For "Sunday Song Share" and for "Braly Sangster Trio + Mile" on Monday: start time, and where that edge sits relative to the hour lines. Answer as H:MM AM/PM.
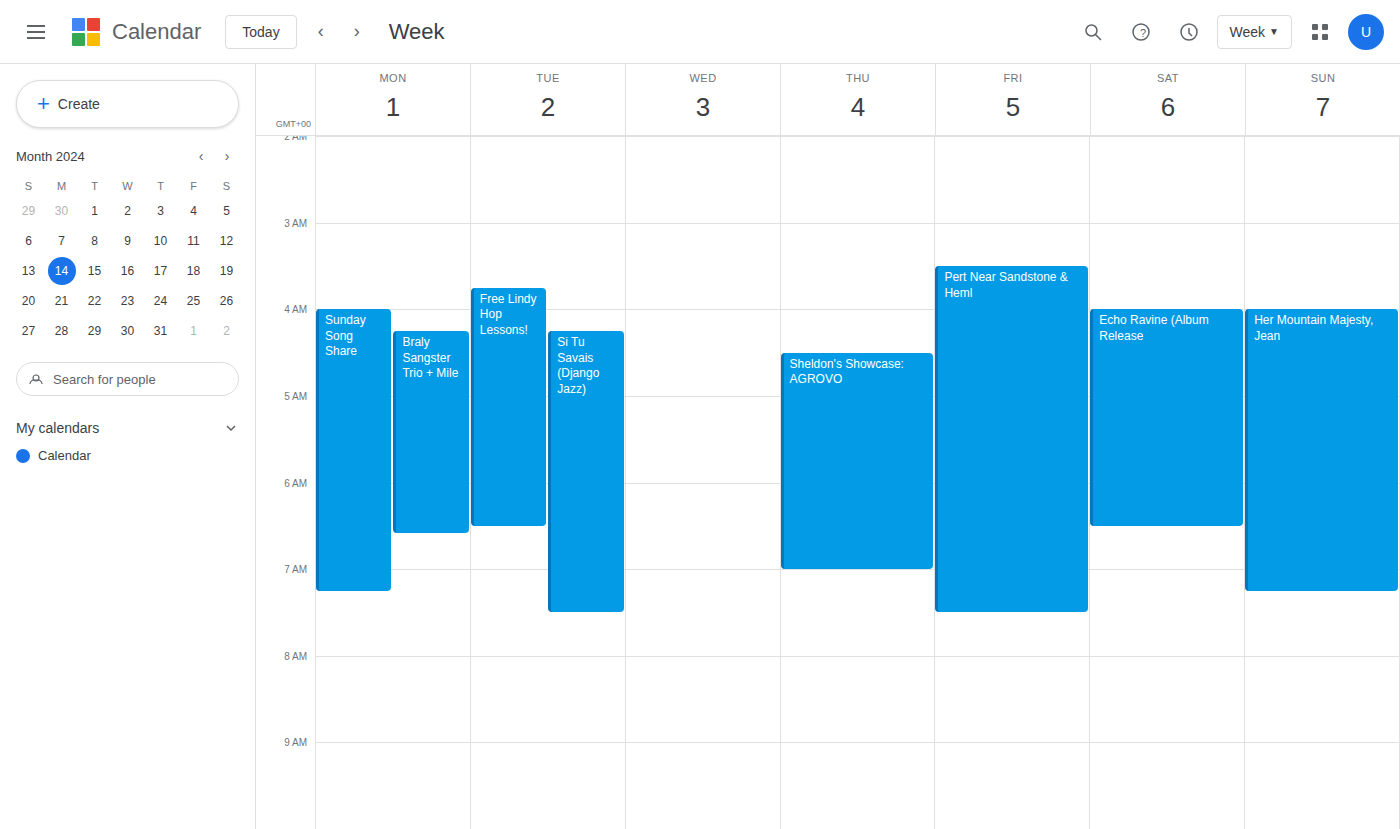
"Sunday Song Share": 4:00 AM, exactly on the 4 AM line. "Braly Sangster Trio + Mile": 4:15 AM, neither: a quarter of the way from the 4 AM line to the 5 AM line.